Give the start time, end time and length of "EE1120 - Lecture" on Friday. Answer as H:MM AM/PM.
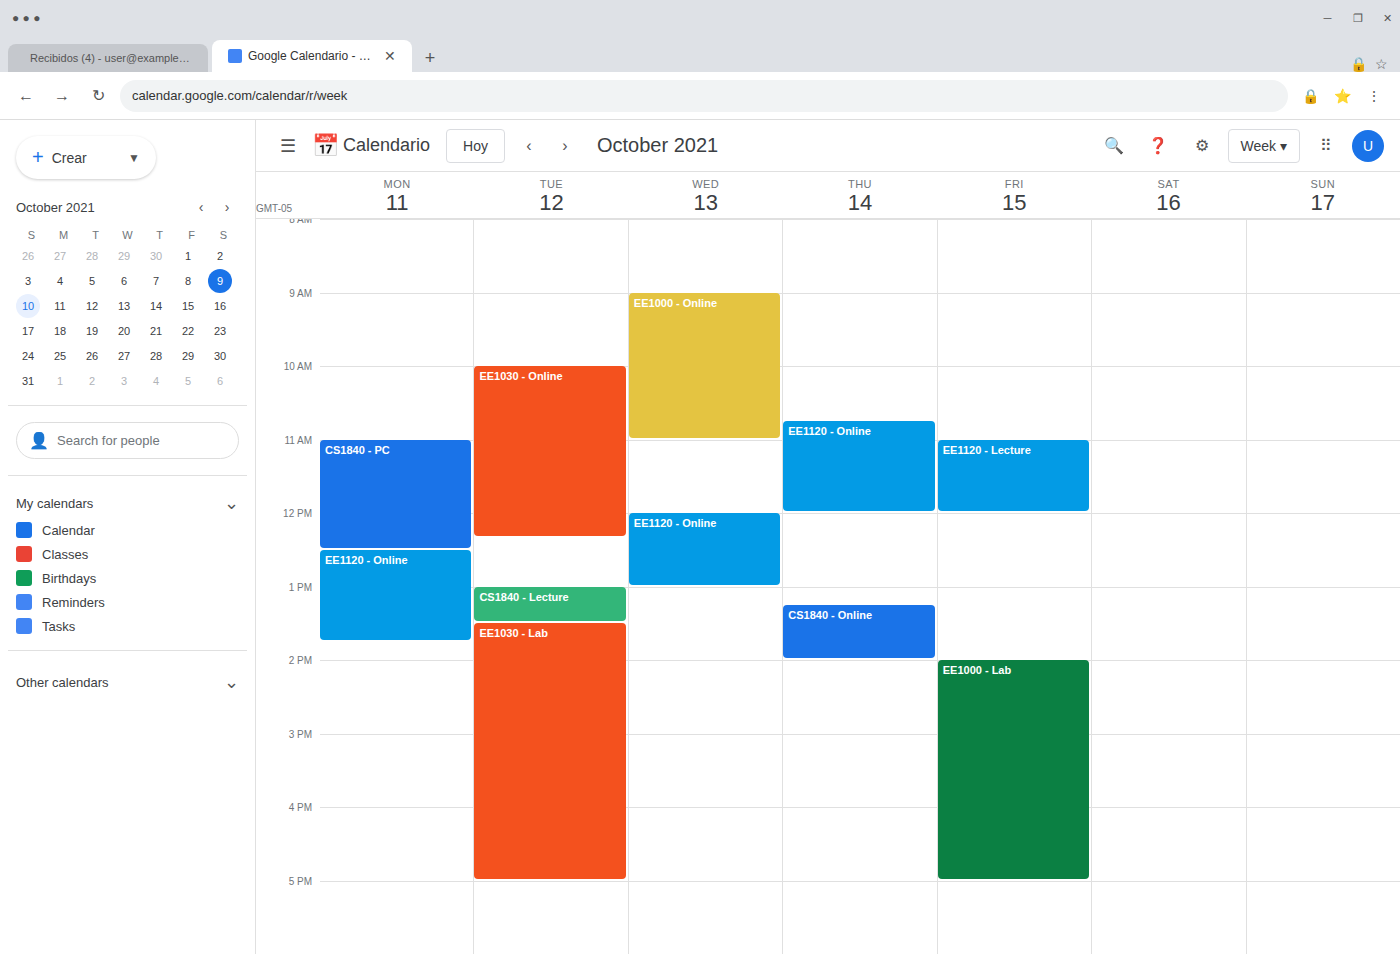
11:00 AM to 12:00 PM, 1 hour